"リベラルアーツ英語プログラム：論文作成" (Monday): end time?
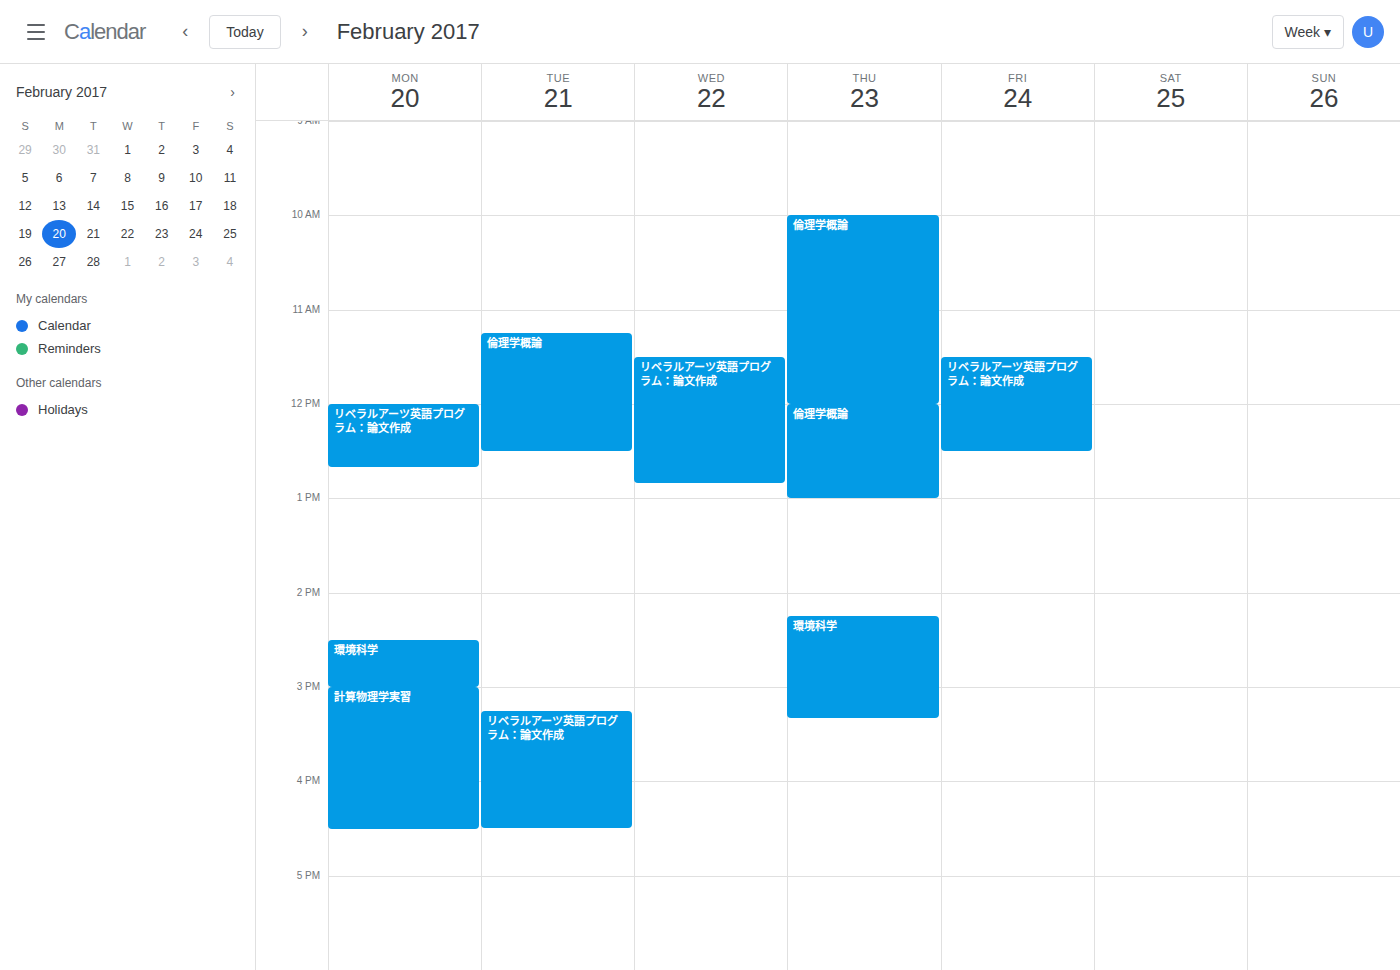
12:40 PM